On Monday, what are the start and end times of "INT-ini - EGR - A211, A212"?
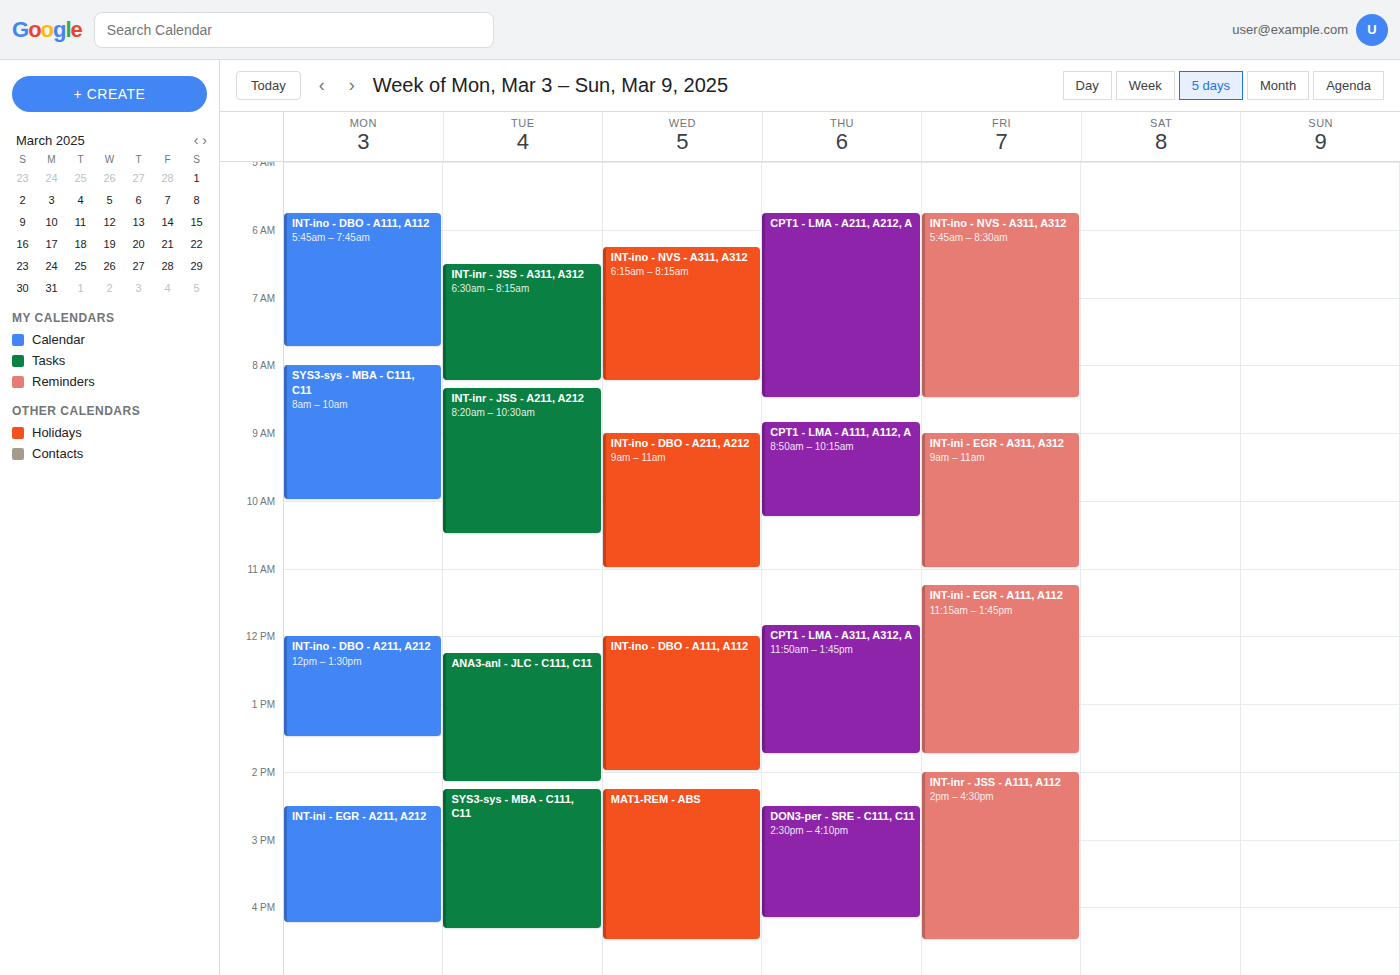
2:30 PM to 4:15 PM